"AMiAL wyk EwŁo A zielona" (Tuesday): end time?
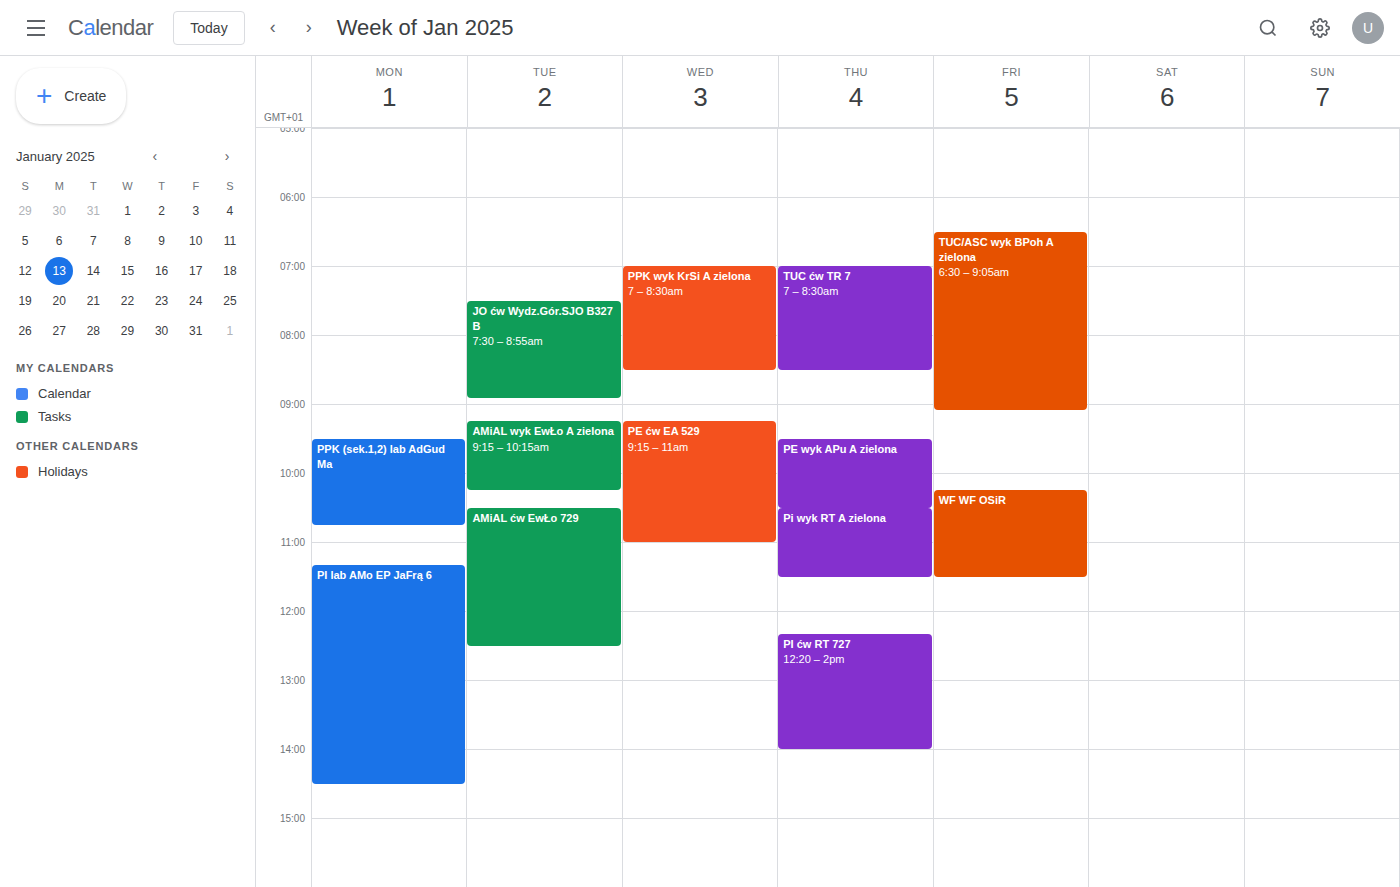
10:15 AM